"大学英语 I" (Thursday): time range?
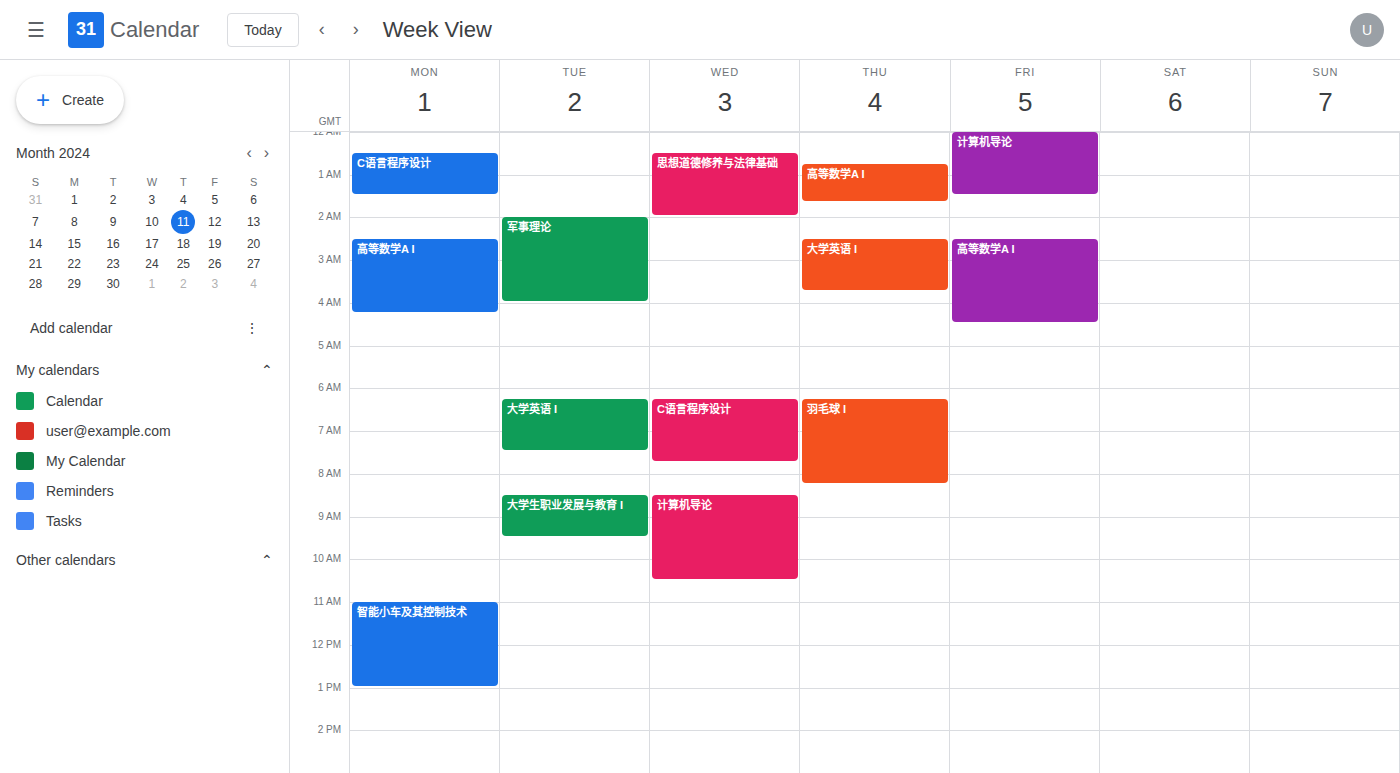
2:30 AM to 3:45 AM